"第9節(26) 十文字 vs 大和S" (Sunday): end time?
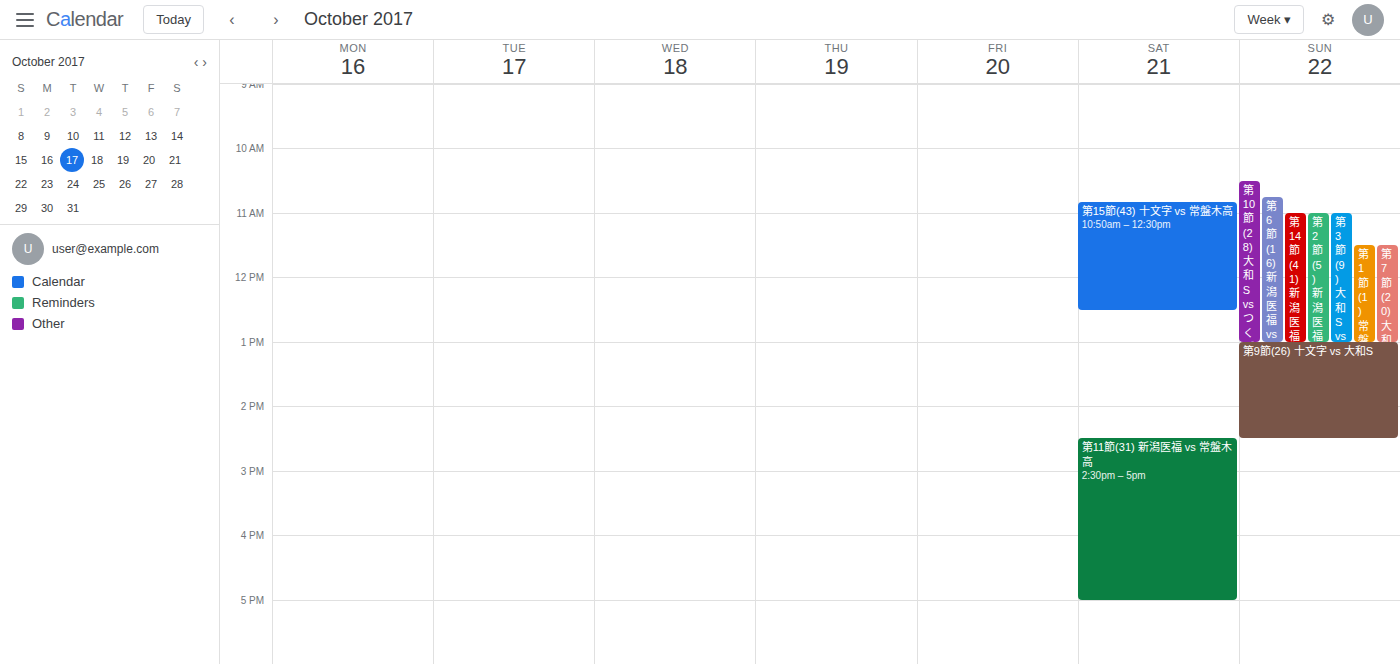
2:30 PM